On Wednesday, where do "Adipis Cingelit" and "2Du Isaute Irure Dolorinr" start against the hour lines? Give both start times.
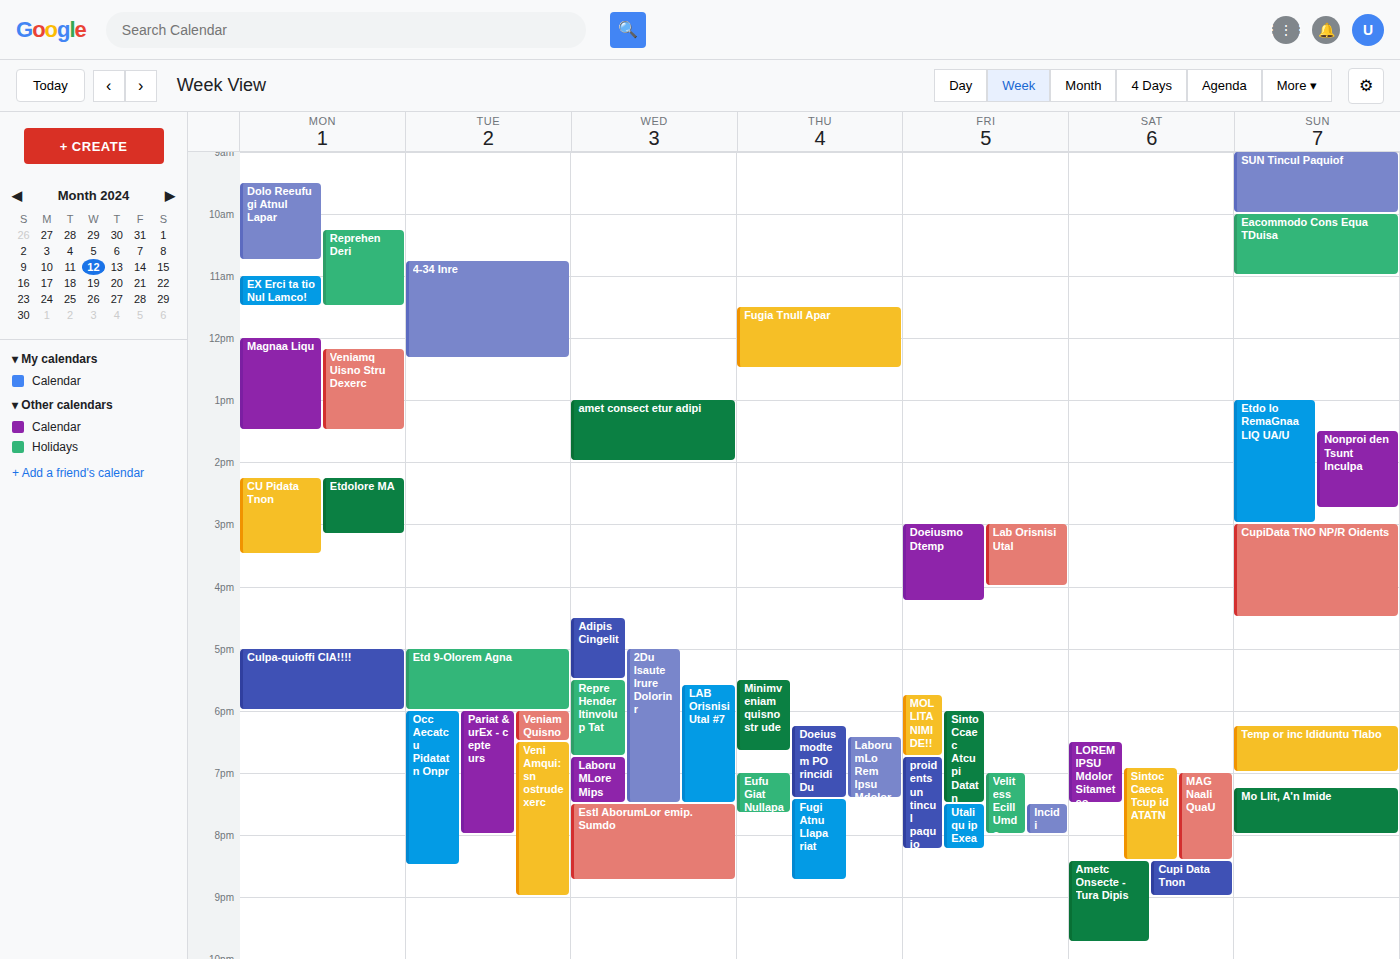
"Adipis Cingelit": 4:30 PM, halfway between the 4 PM and 5 PM lines. "2Du Isaute Irure Dolorinr": 5:00 PM, exactly on the 5 PM line.